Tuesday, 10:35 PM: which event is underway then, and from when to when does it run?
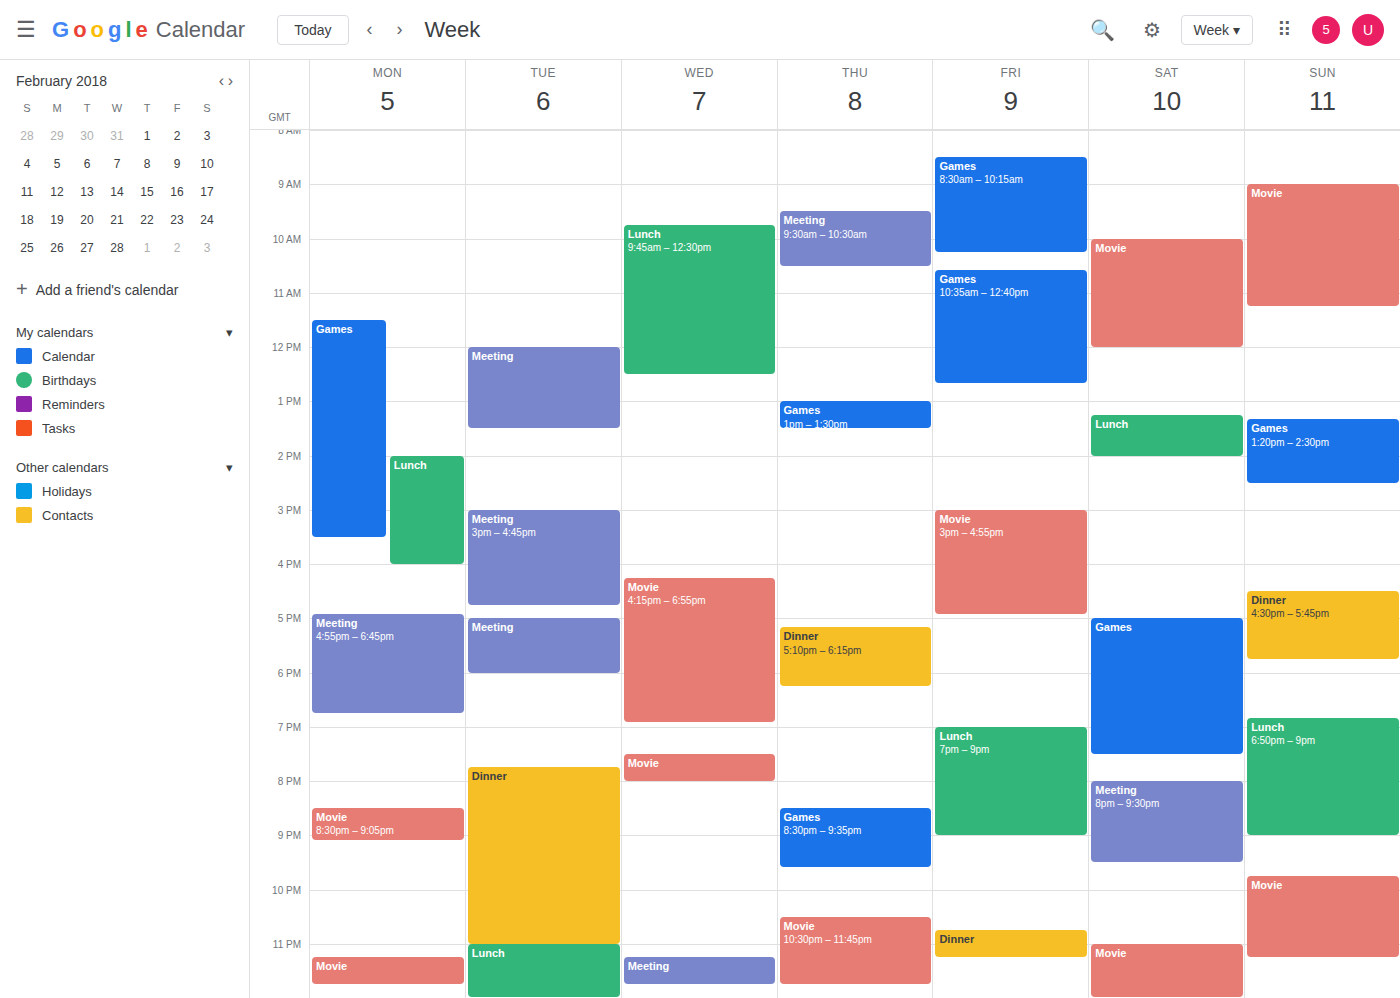
"Dinner", 7:45 PM to 11:00 PM